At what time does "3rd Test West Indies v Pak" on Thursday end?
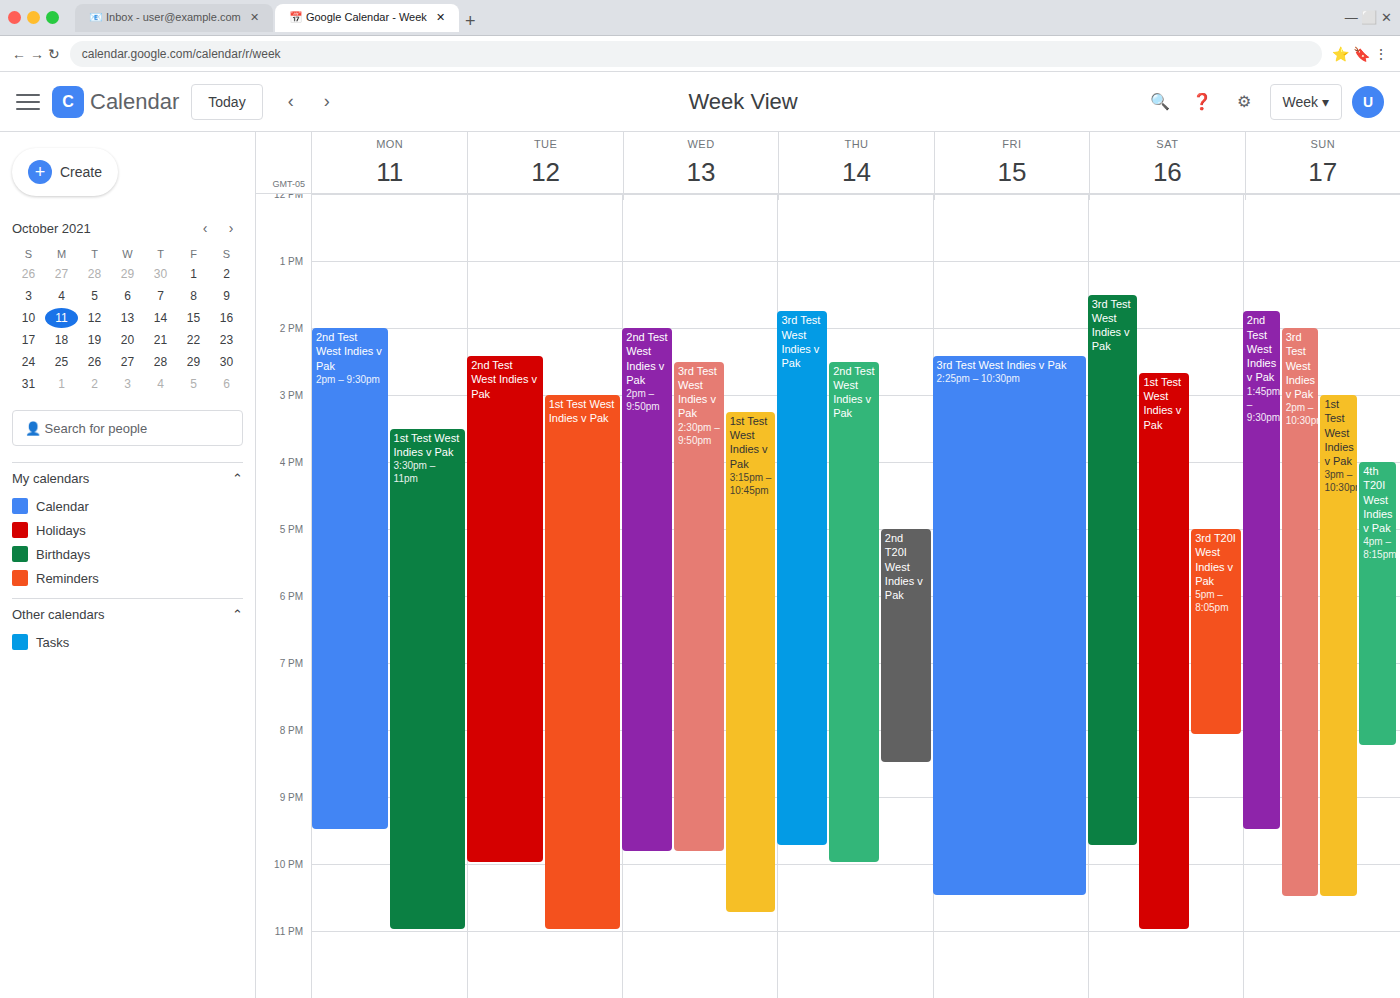
9:45 PM